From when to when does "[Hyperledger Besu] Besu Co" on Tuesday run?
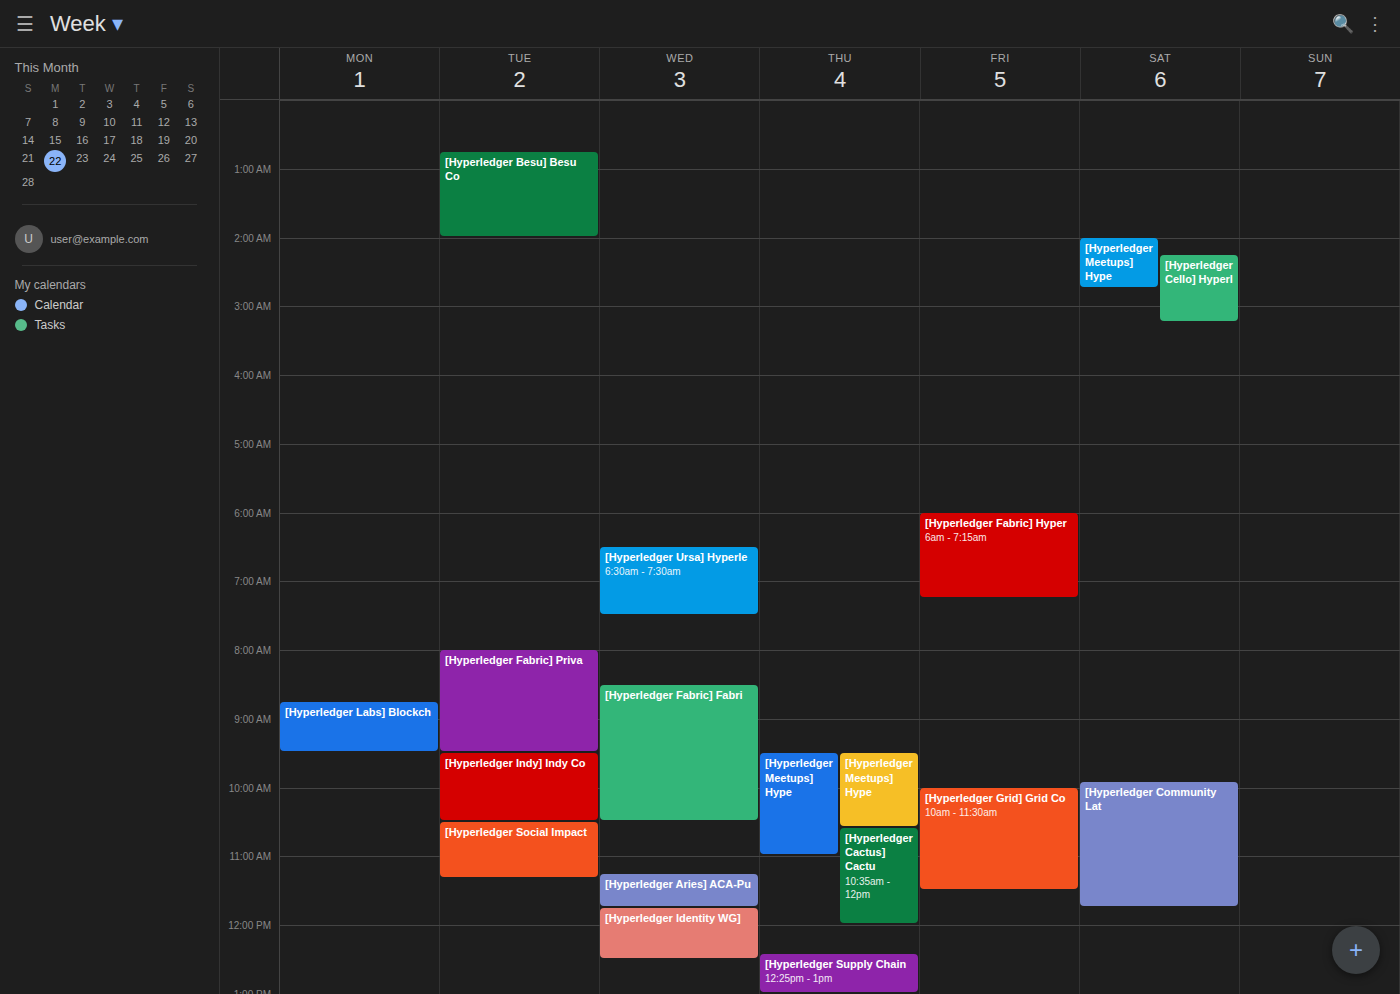
12:45 AM to 2:00 AM